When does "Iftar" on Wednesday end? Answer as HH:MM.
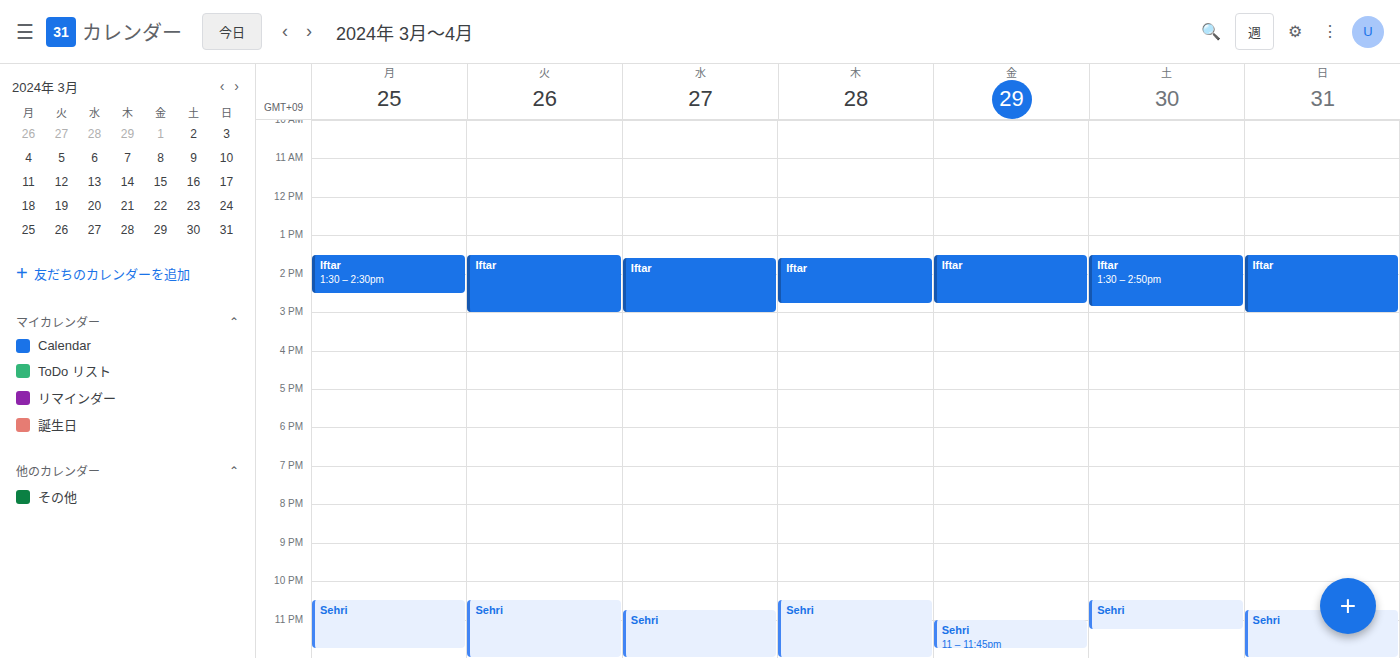
15:00